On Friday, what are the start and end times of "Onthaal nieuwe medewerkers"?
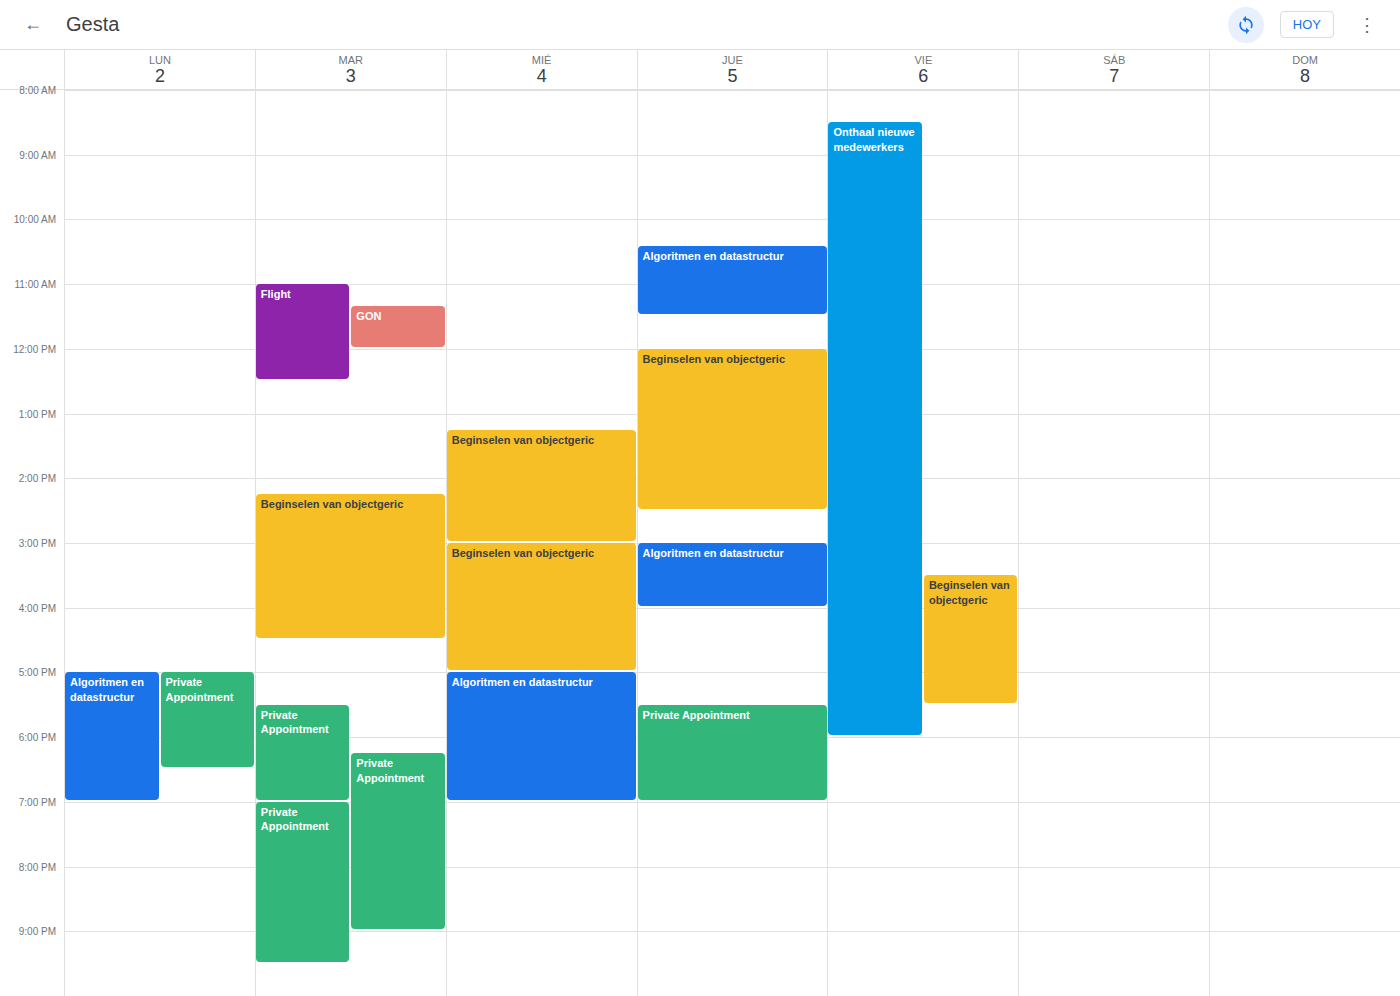
08:30 to 18:00